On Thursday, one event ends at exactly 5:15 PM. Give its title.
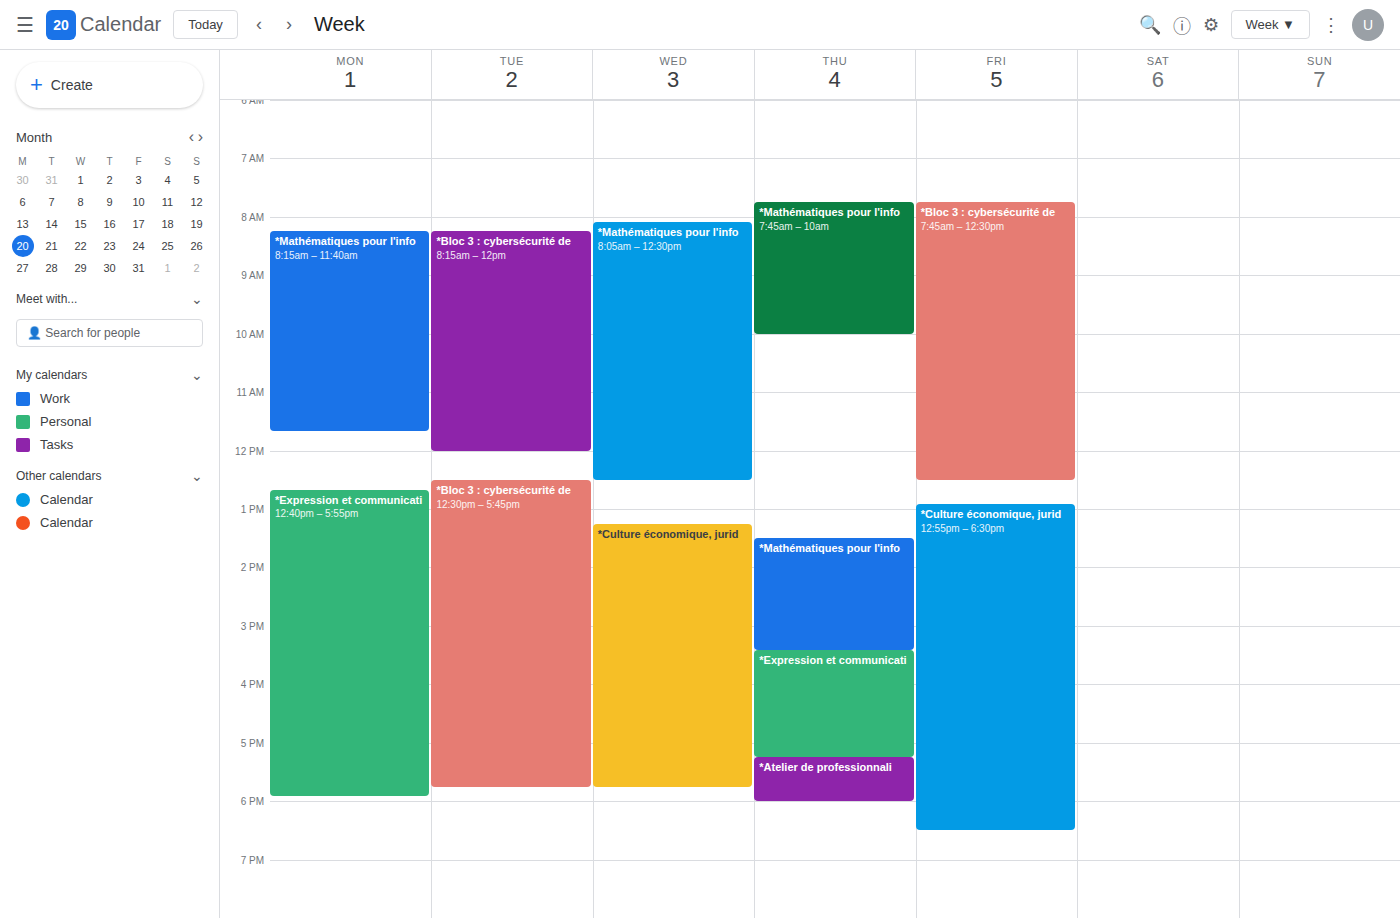
"*Expression et communicati"